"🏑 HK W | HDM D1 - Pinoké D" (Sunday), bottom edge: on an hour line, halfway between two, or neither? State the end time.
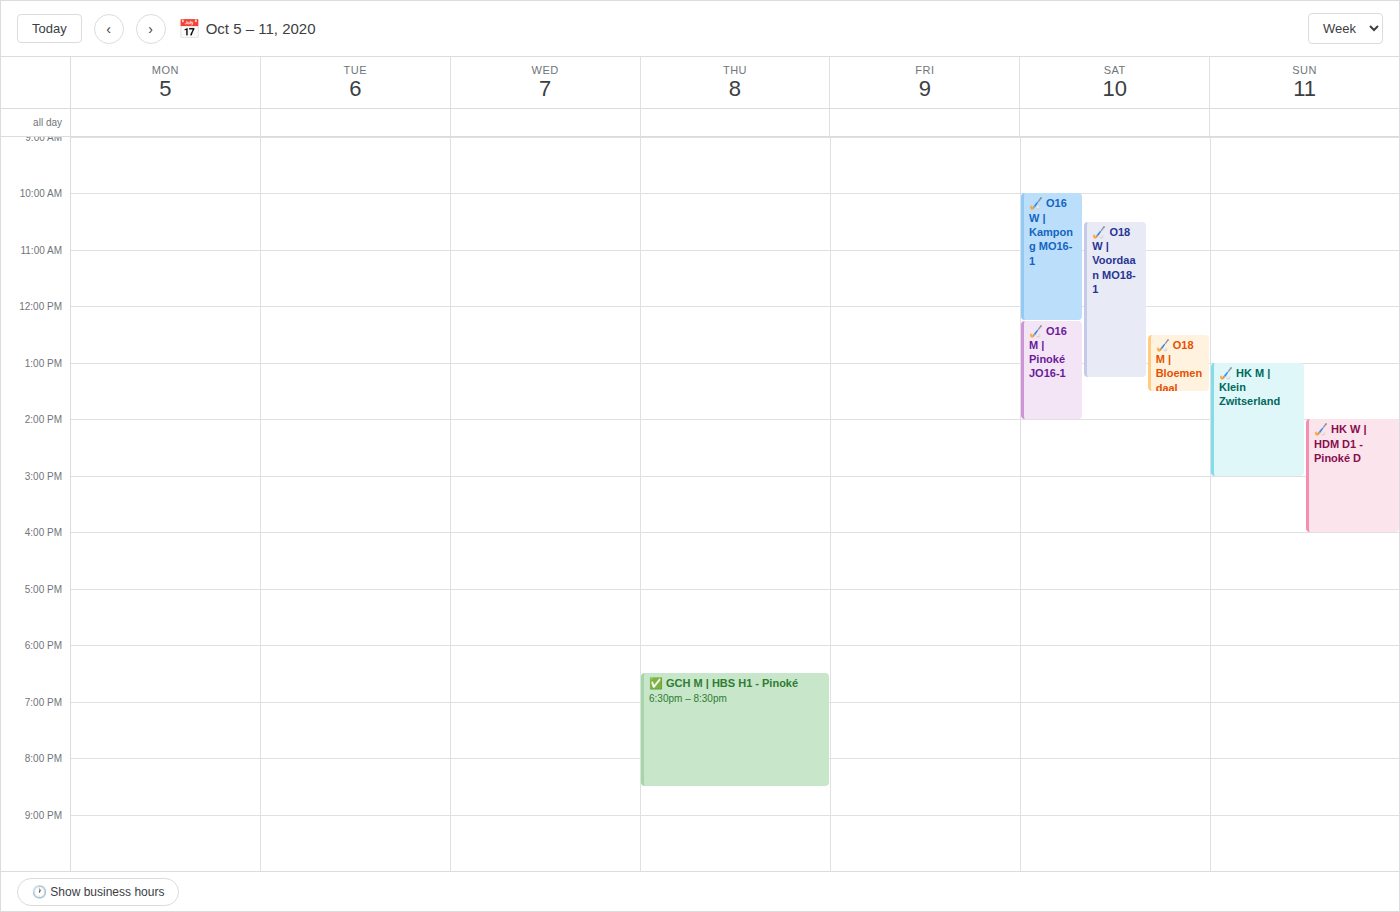
4:00 PM -- exactly on the 4 PM line.